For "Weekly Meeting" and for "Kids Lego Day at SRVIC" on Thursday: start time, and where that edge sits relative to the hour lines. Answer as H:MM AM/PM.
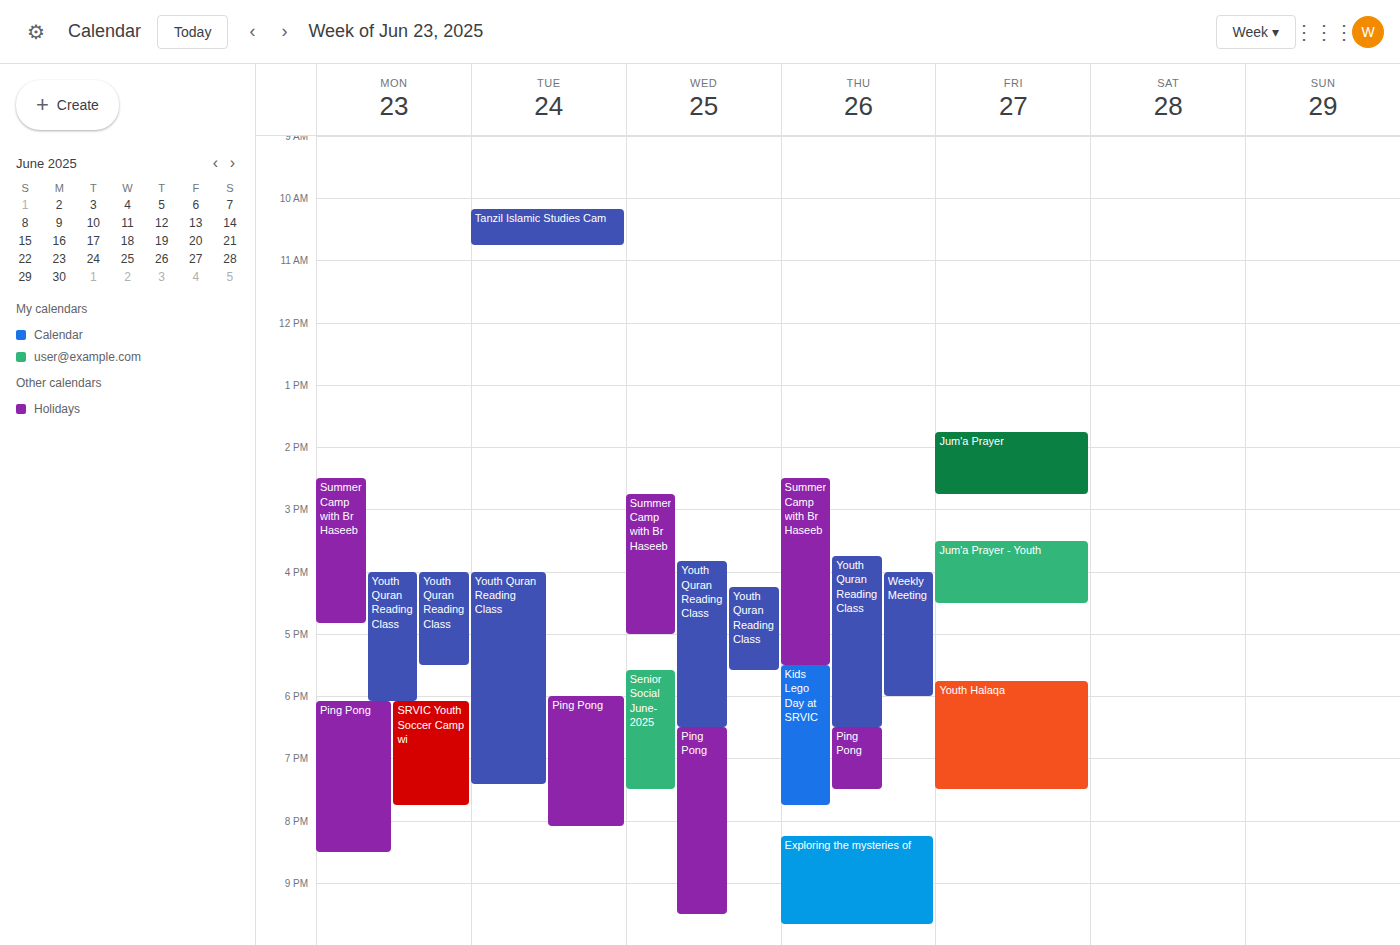
"Weekly Meeting": 4:00 PM, exactly on the 4 PM line. "Kids Lego Day at SRVIC": 5:30 PM, halfway between the 5 PM and 6 PM lines.